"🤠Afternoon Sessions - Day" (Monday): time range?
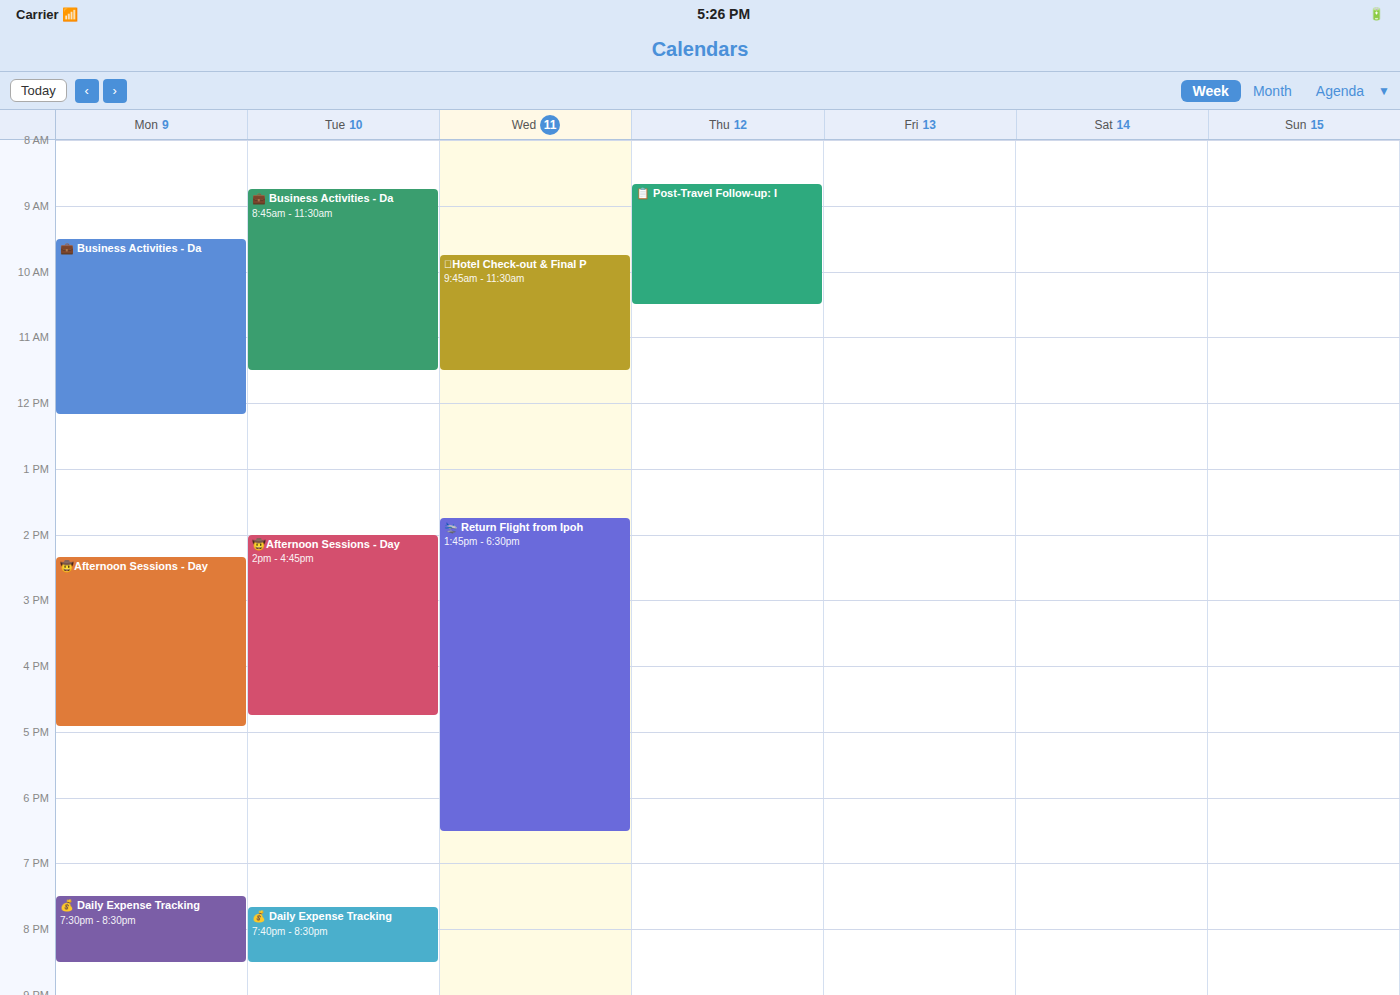
2:20 PM to 4:55 PM